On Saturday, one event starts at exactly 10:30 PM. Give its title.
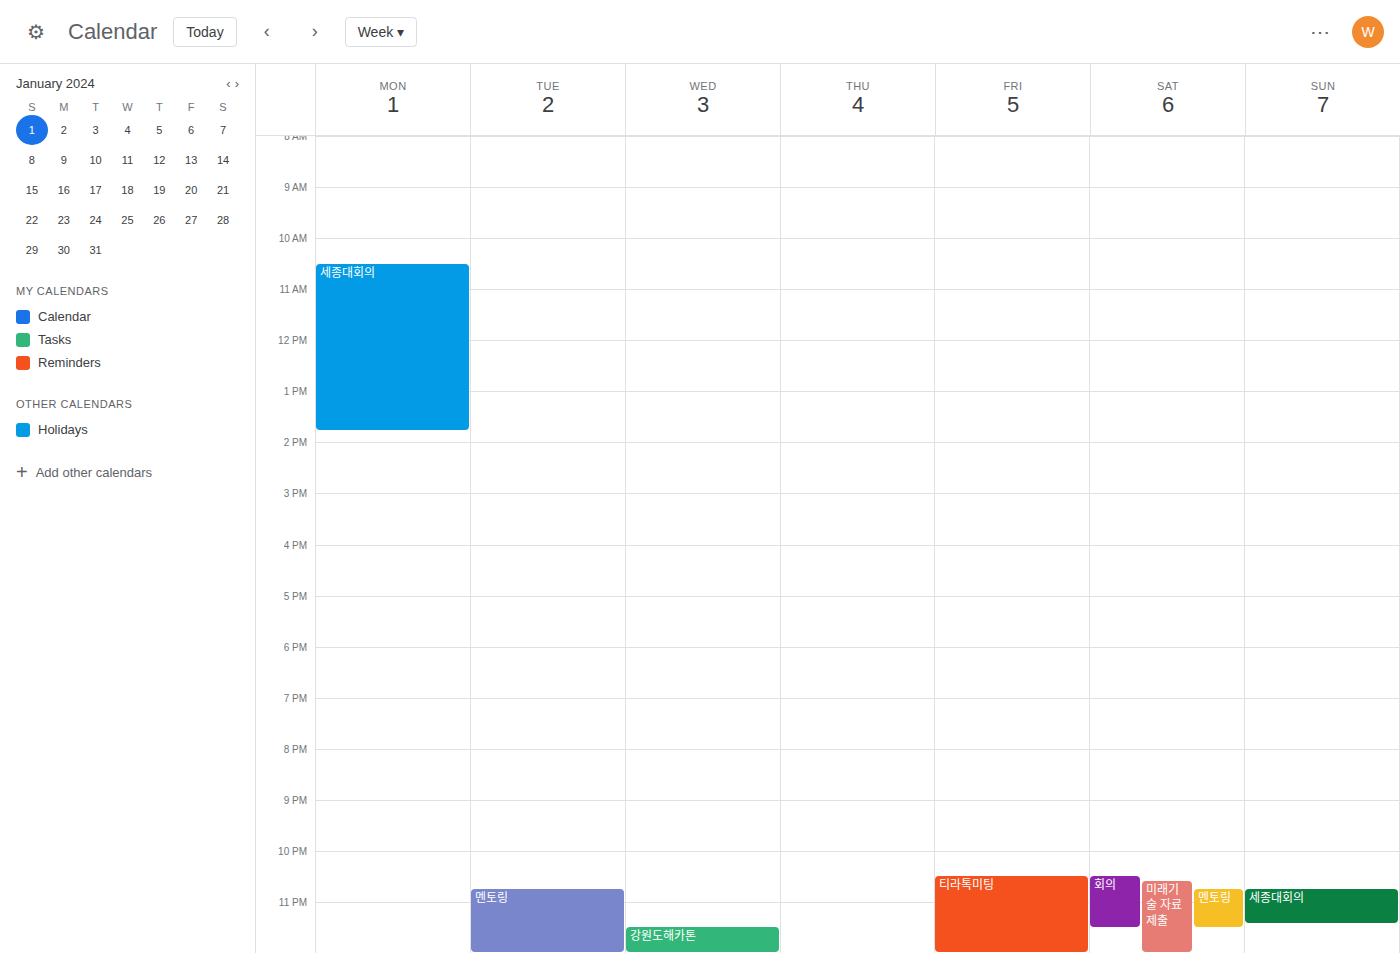
"회의"